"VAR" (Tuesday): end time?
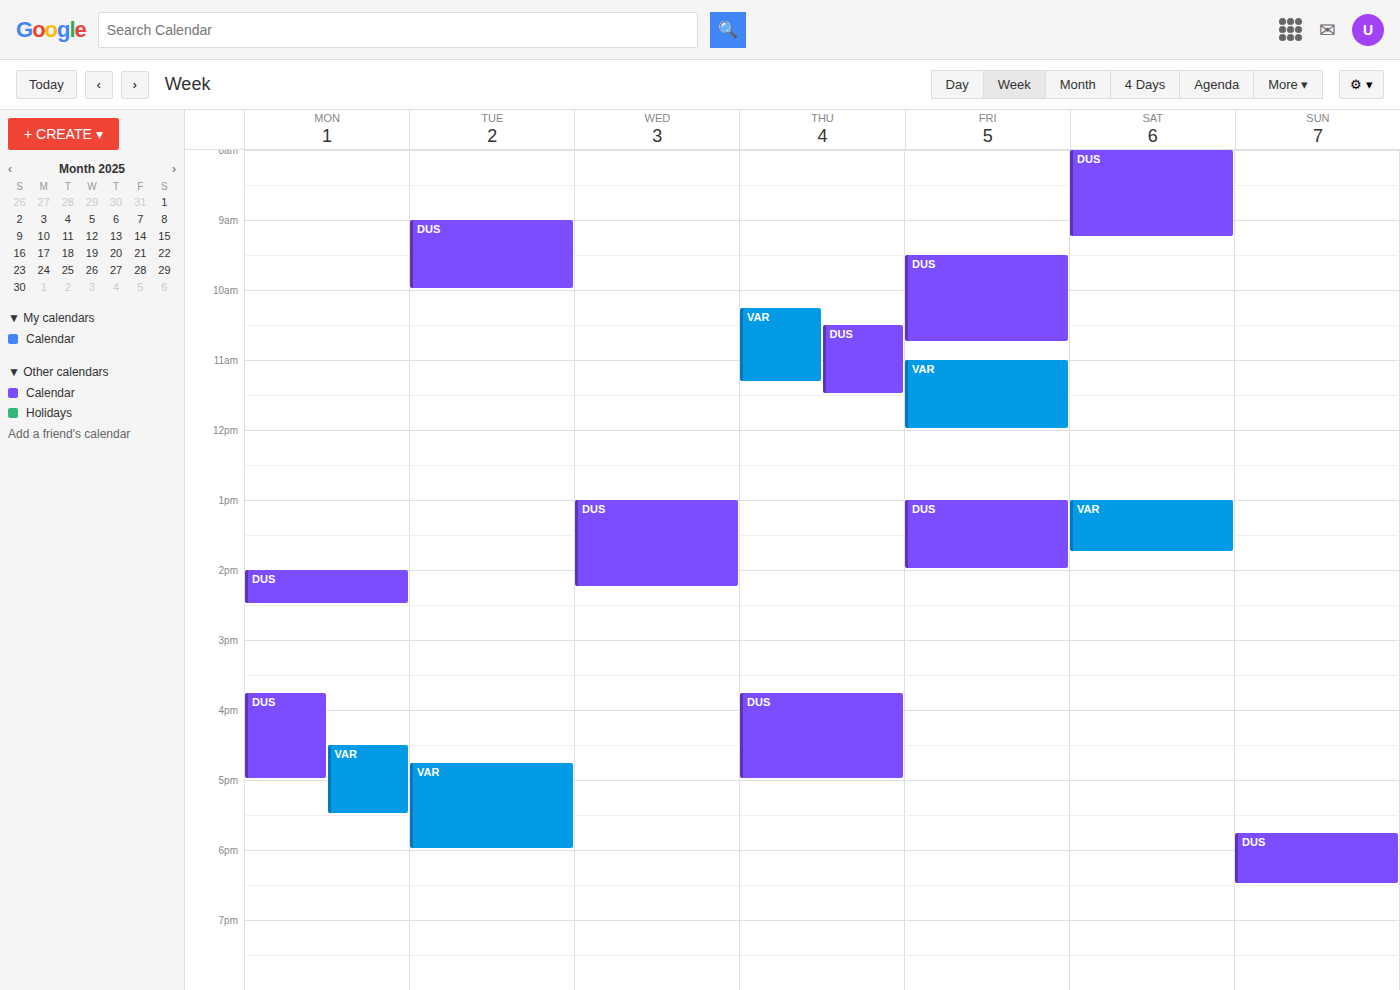
6:00 PM